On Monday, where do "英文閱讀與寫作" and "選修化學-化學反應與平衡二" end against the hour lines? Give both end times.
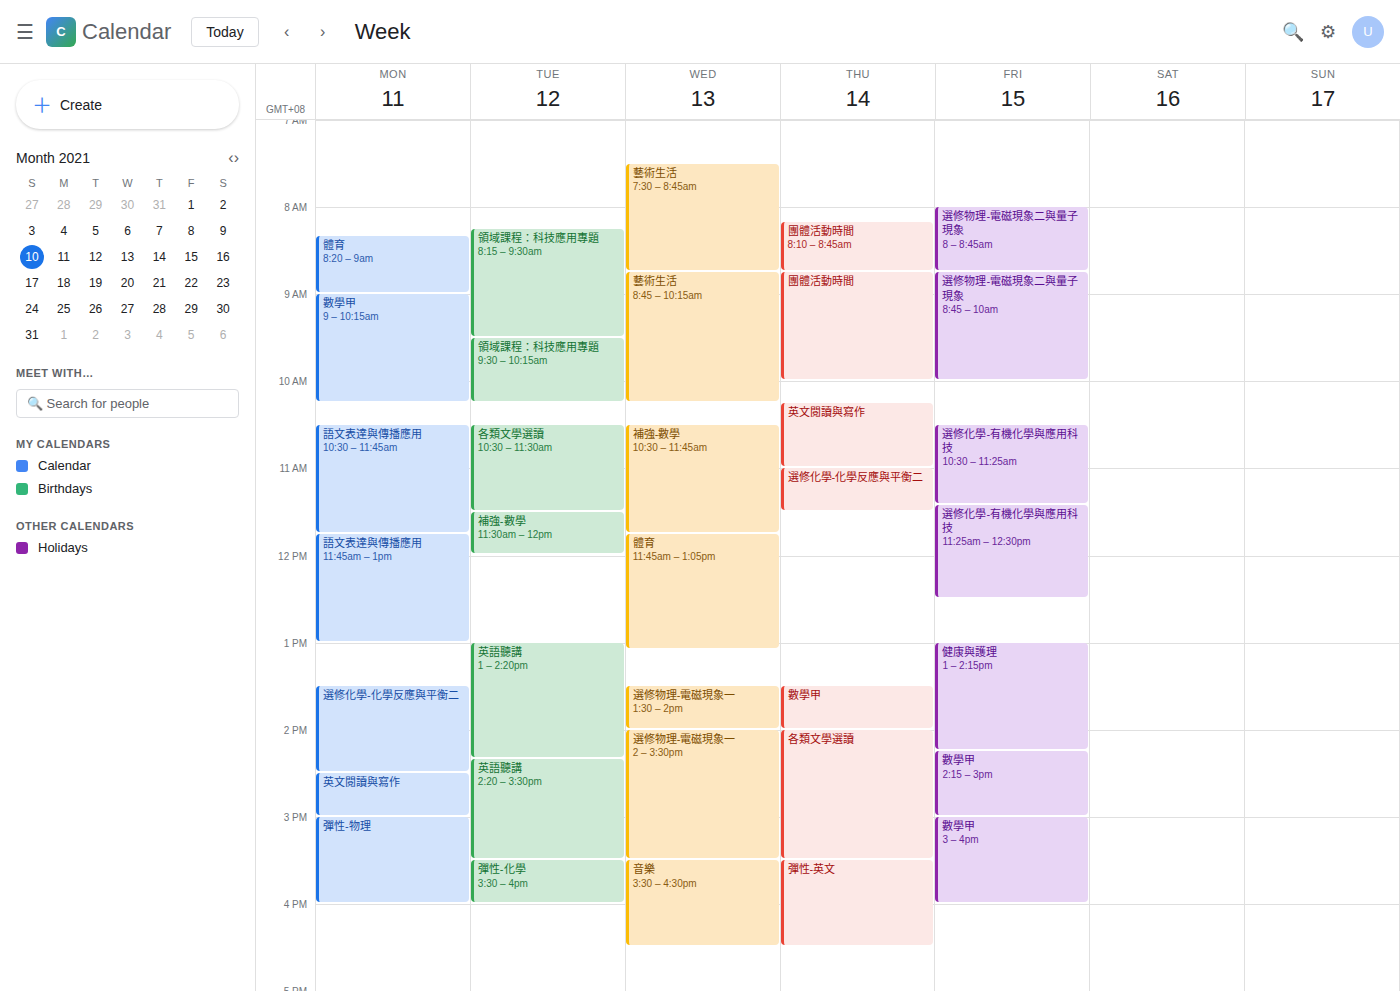
"英文閱讀與寫作": 3:00 PM, exactly on the 3 PM line. "選修化學-化學反應與平衡二": 2:30 PM, halfway between the 2 PM and 3 PM lines.